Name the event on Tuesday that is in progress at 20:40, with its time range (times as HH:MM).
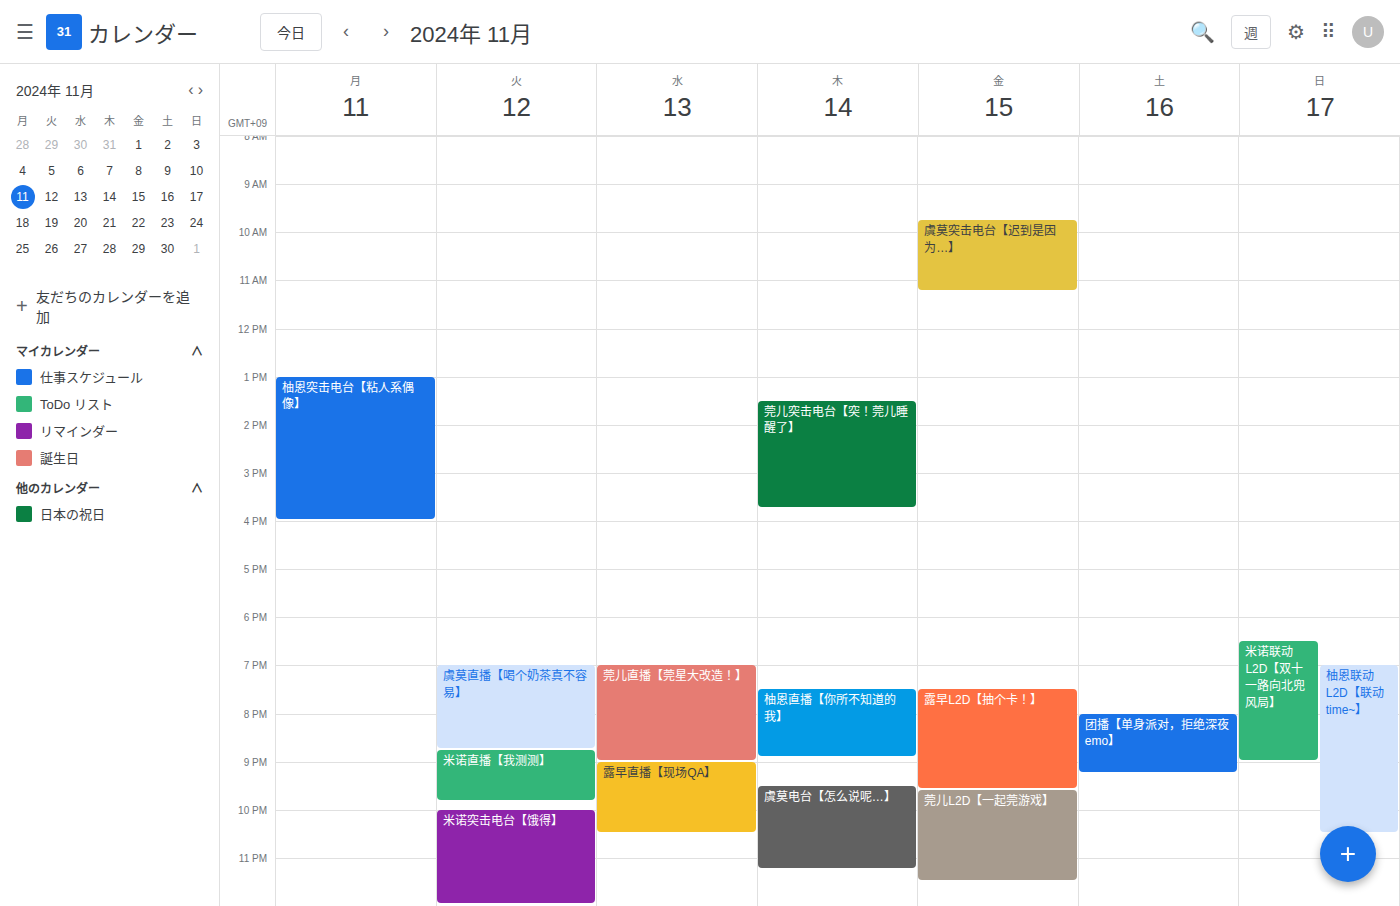
"虞莫直播【喝个奶茶真不容易】", 19:00 to 20:45